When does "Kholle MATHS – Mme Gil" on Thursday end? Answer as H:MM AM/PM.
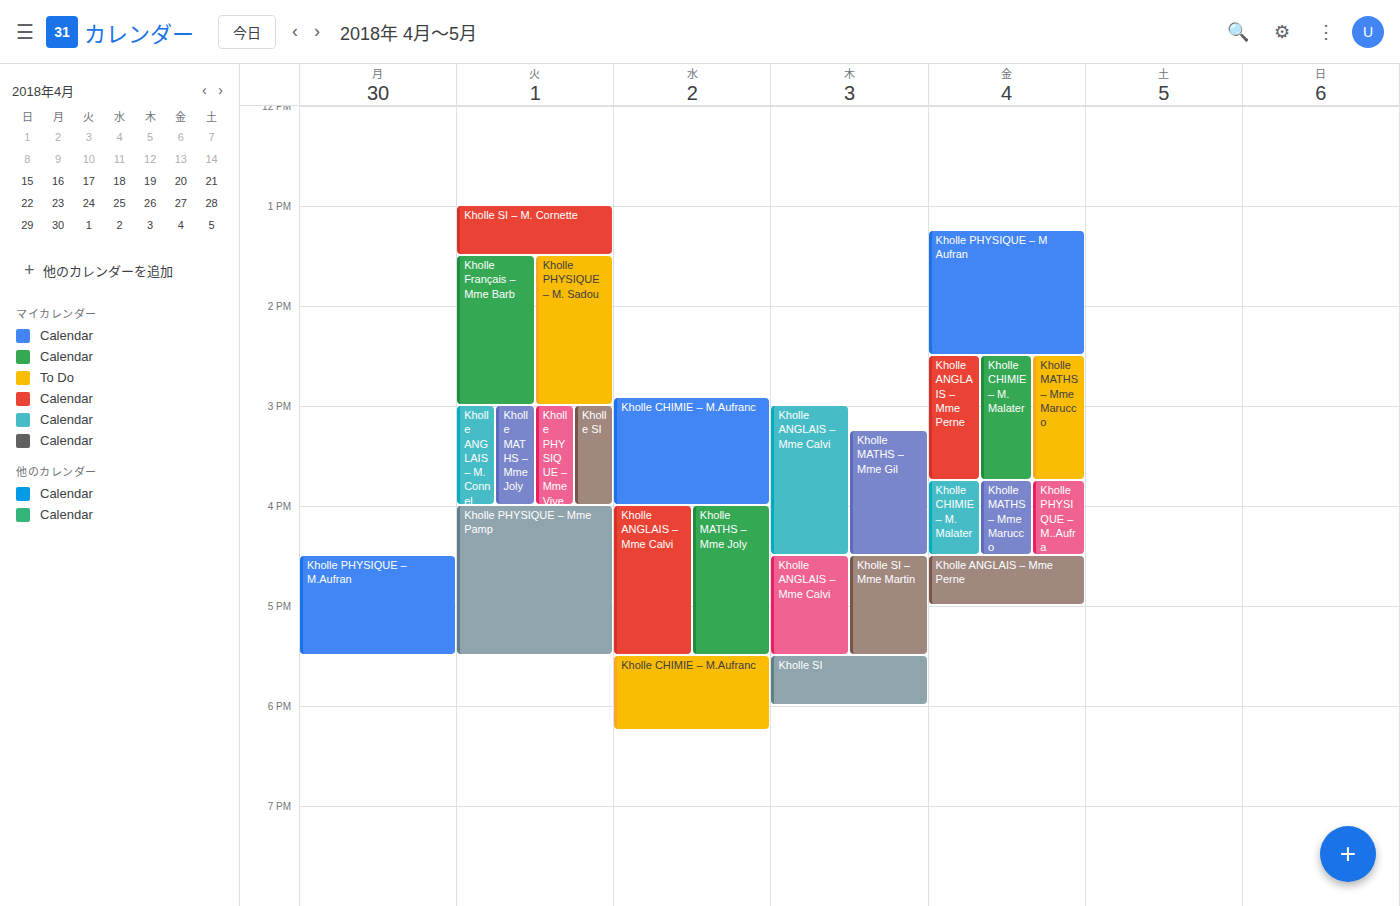
4:30 PM